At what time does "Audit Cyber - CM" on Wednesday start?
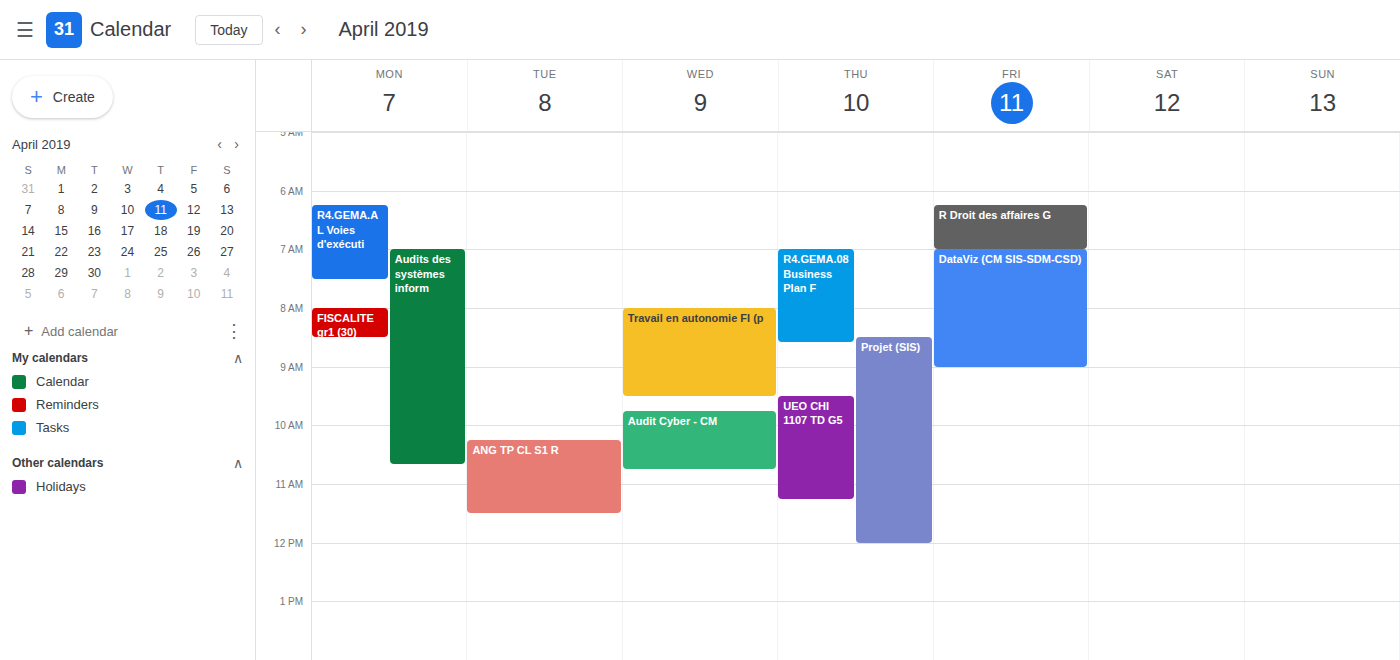
9:45 AM